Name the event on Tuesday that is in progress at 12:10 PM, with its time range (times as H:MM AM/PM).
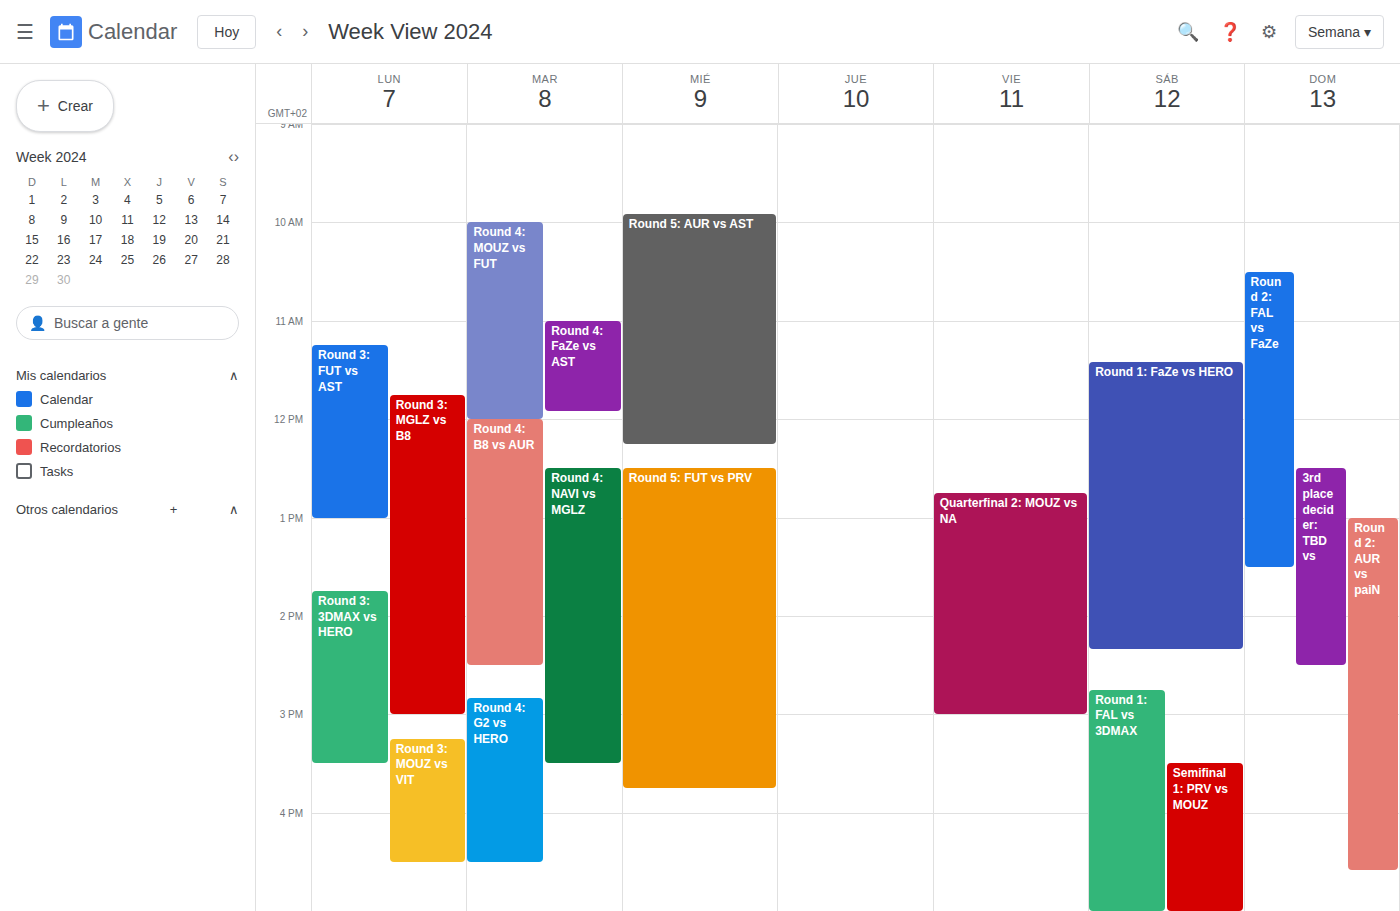
"Round 4: B8 vs AUR", 12:00 PM to 2:30 PM